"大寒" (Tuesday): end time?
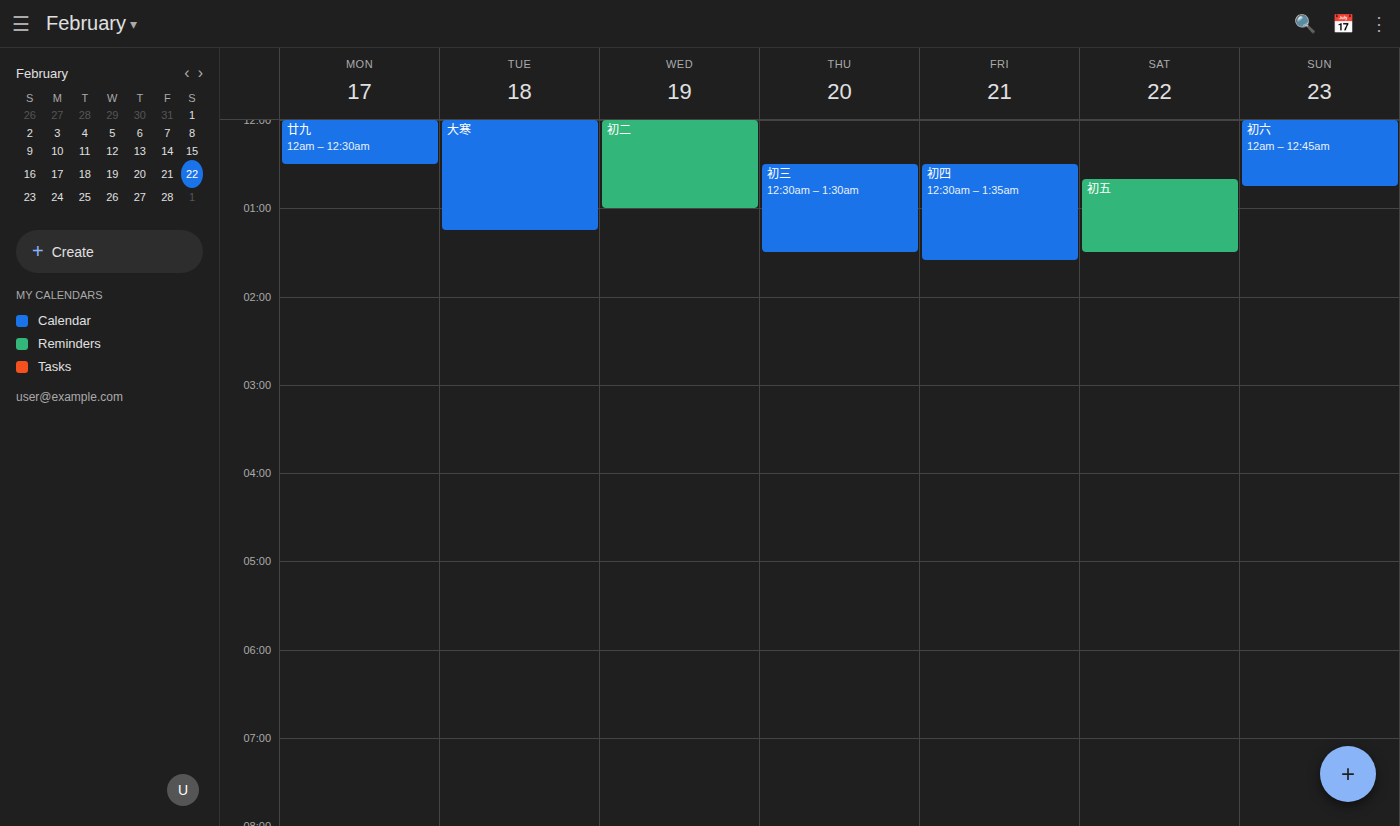
1:15 AM